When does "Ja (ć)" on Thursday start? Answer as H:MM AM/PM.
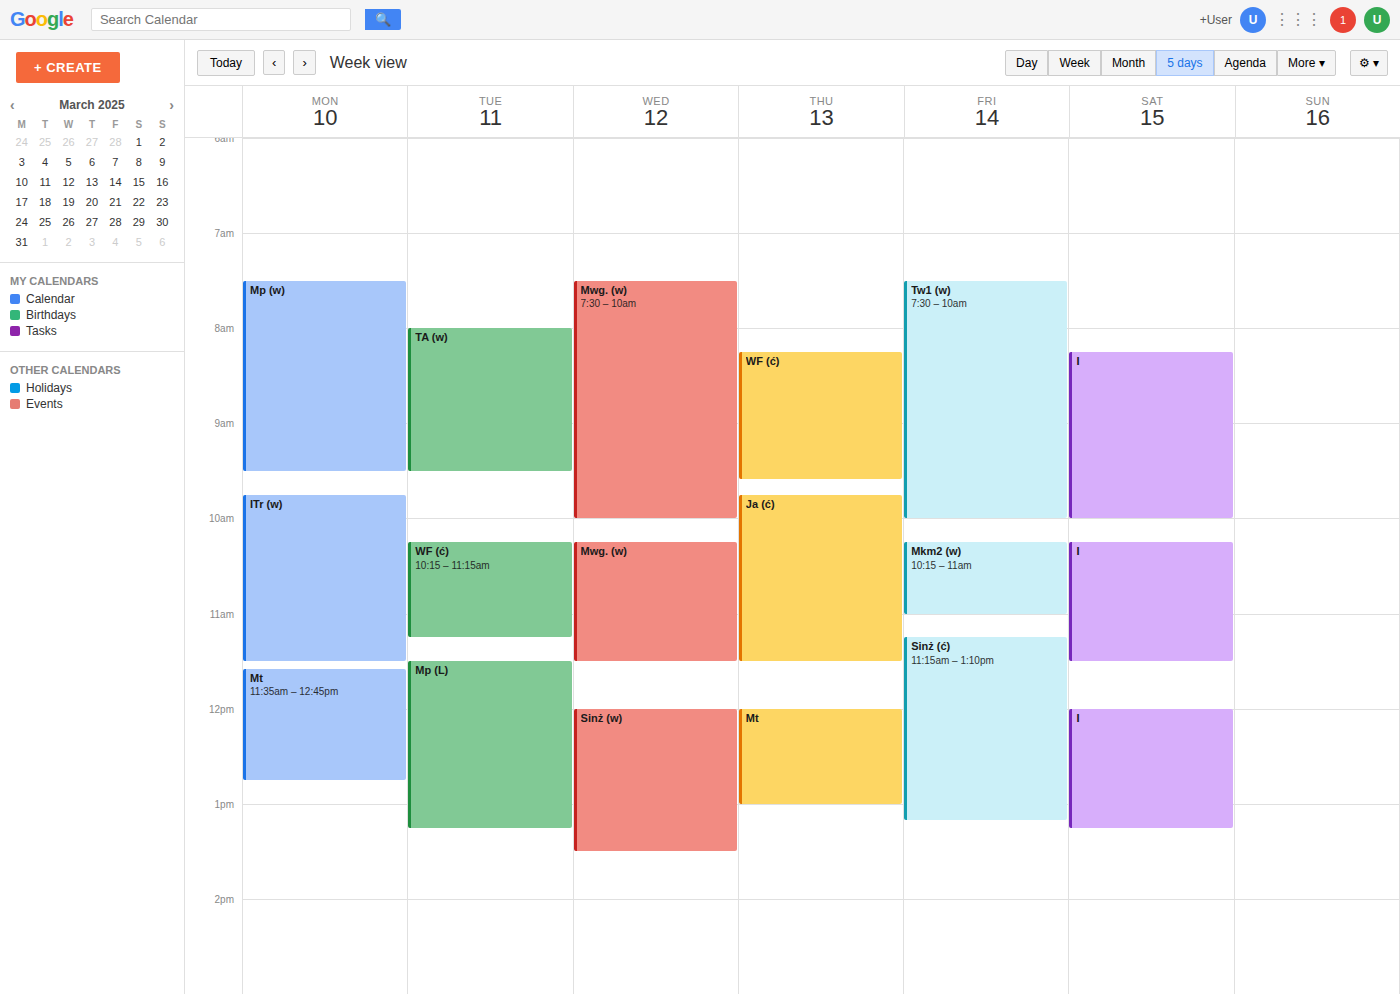
9:45 AM